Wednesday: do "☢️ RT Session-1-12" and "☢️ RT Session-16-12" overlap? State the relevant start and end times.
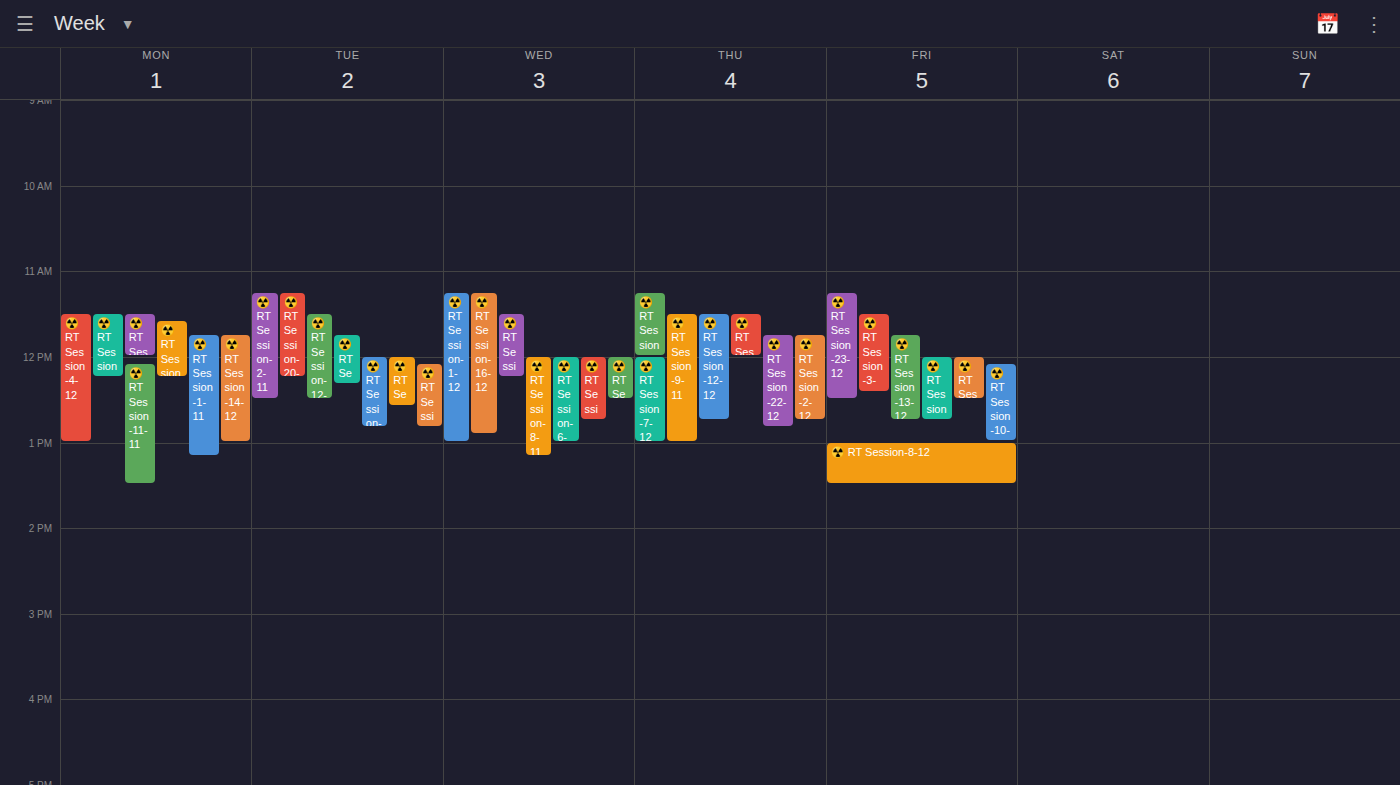
"☢️ RT Session-1-12" starts at 11:15 AM, before "☢️ RT Session-16-12" ends at 12:55 PM -- they overlap.